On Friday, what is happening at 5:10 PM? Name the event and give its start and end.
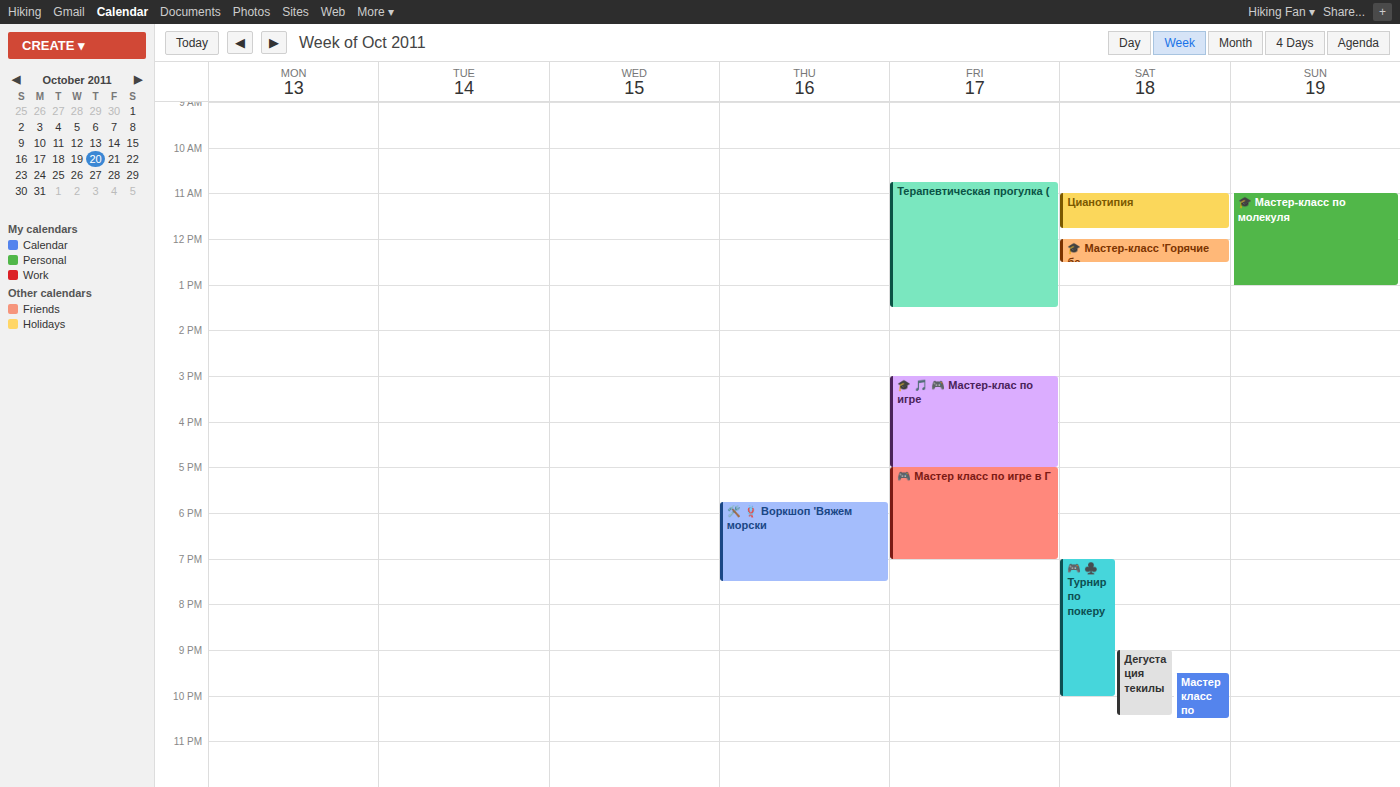
"🎮 Мастер класс по игре в Г", 5:00 PM to 7:00 PM